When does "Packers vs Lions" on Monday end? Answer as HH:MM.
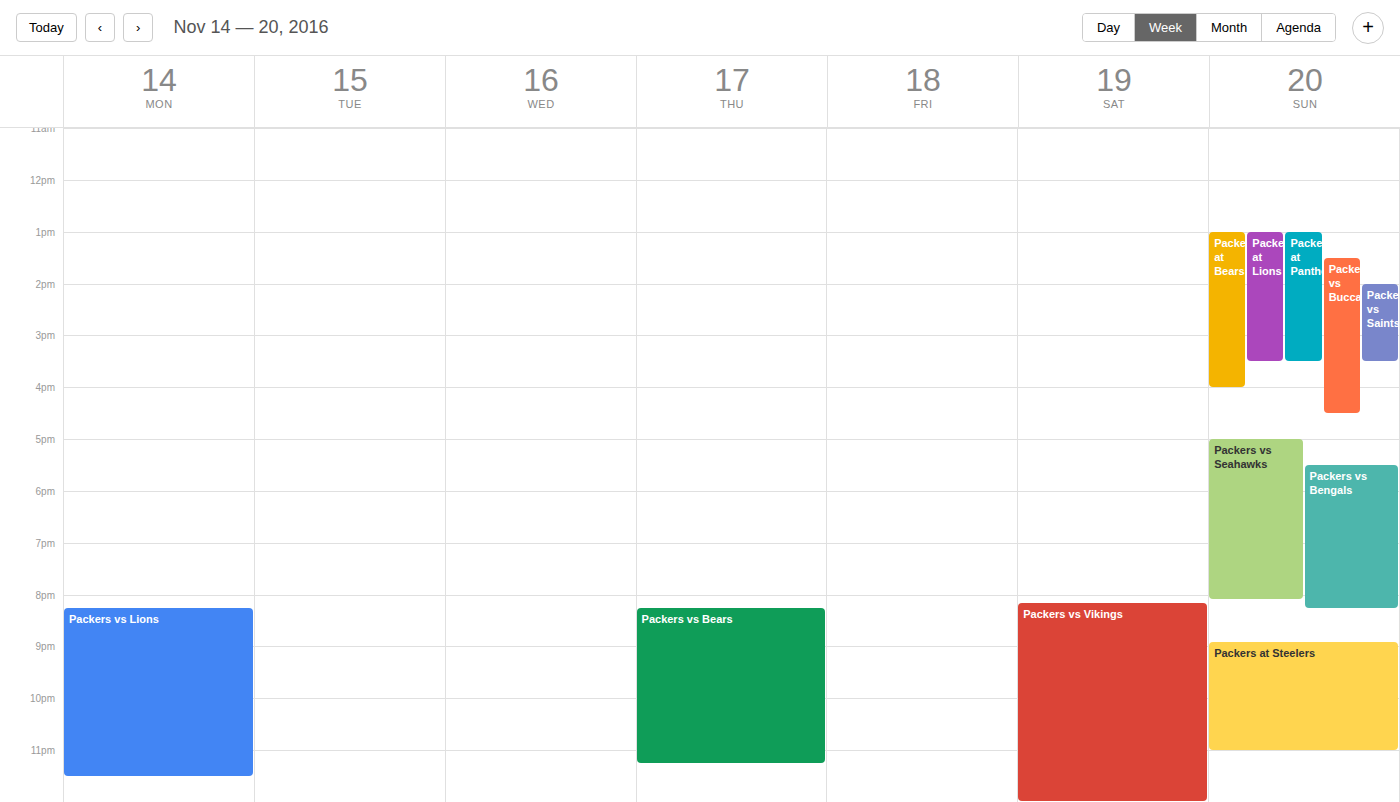
23:30